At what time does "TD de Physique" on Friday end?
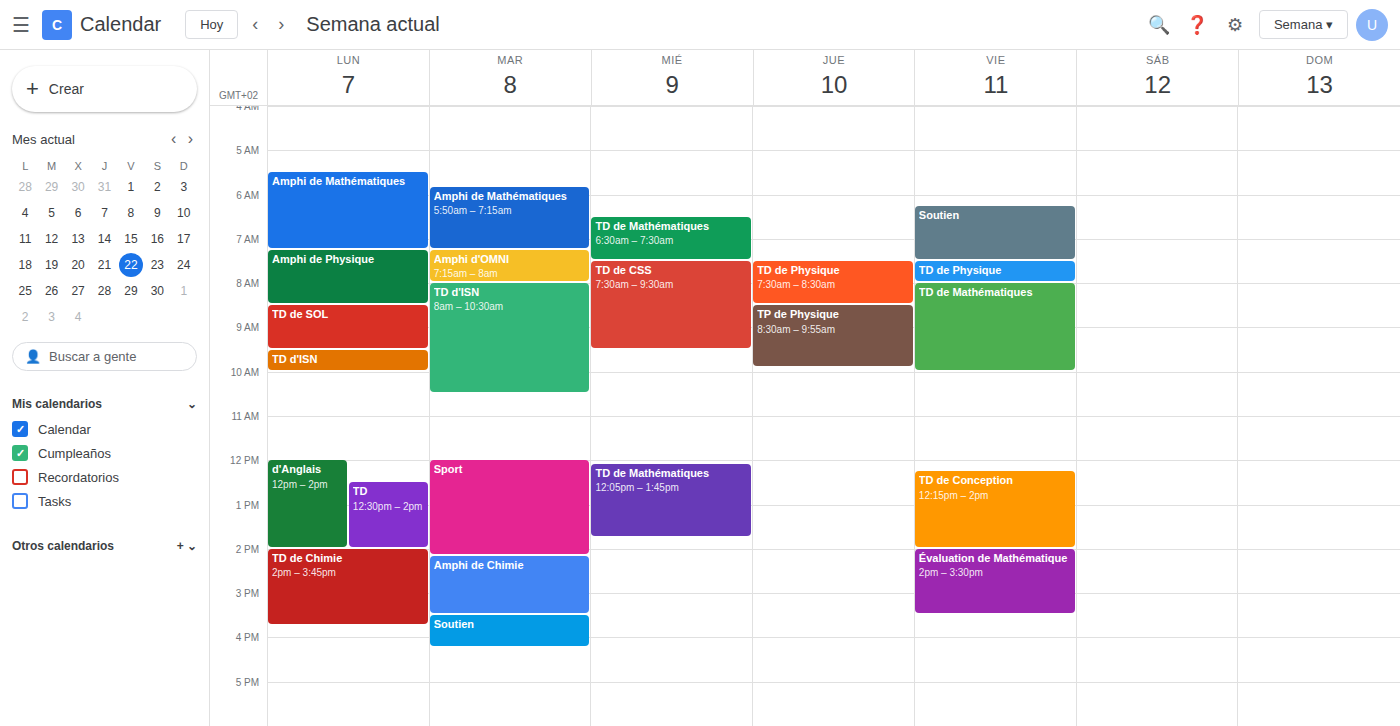
8:00 AM